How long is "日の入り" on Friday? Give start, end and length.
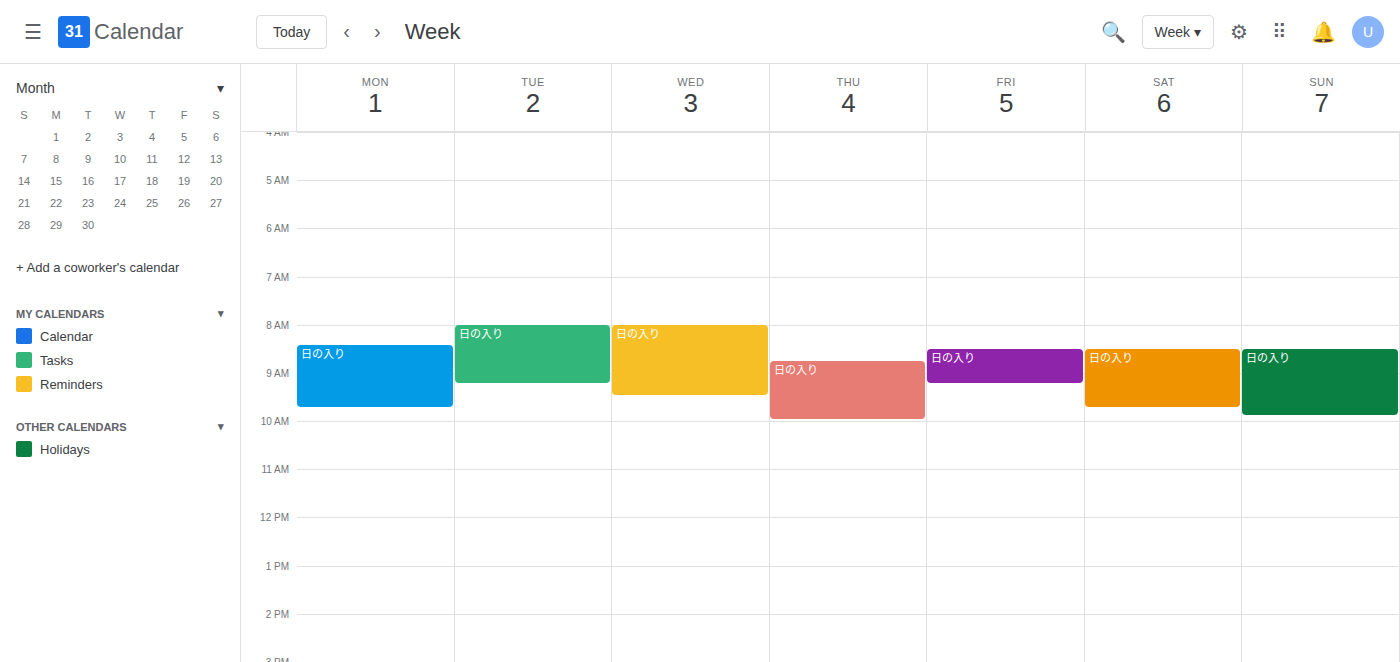
8:30 AM to 9:15 AM, 45 minutes